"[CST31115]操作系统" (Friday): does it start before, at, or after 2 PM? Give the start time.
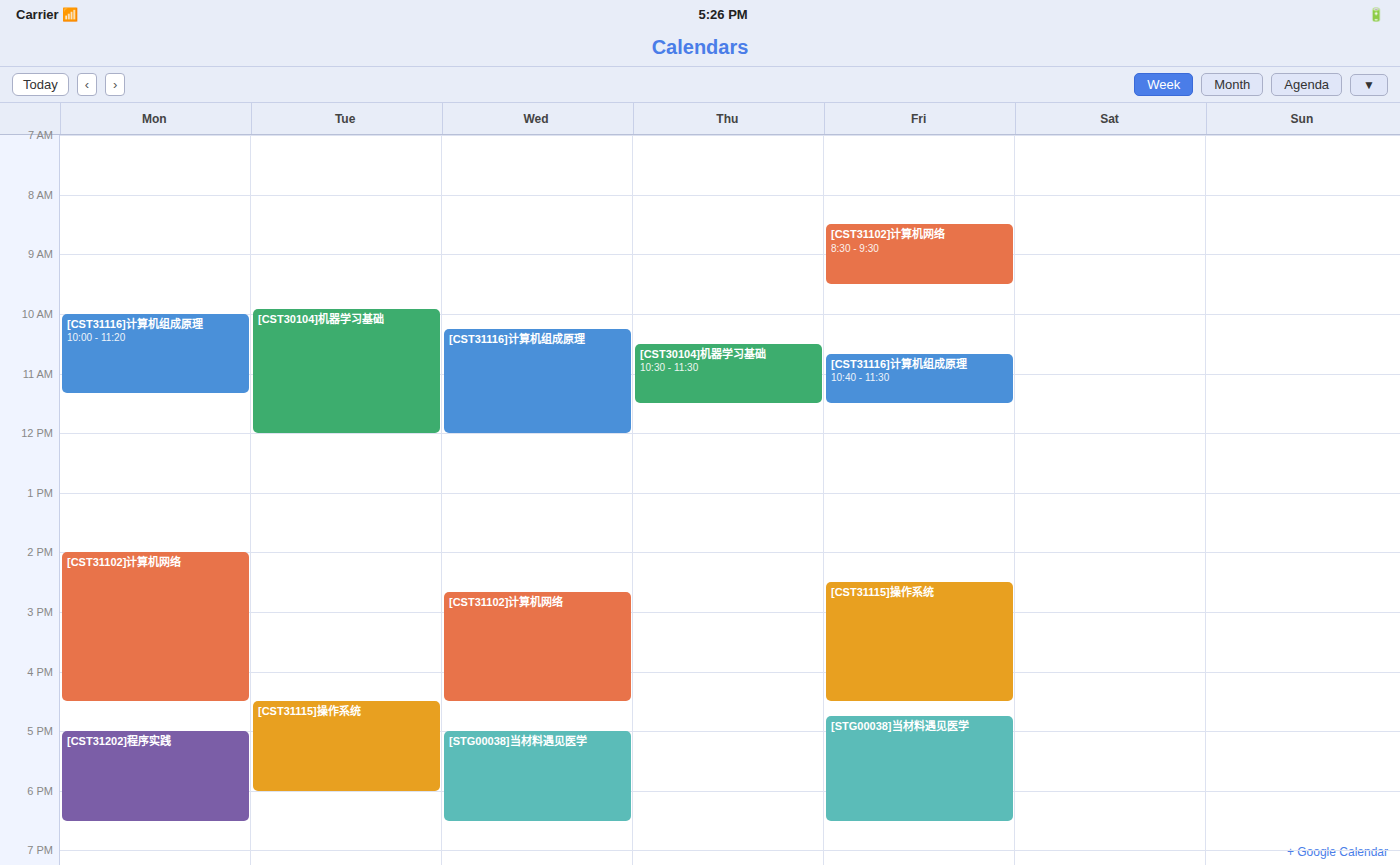
2:30 PM -- after 2 PM, 30 minutes below the 2 PM line.